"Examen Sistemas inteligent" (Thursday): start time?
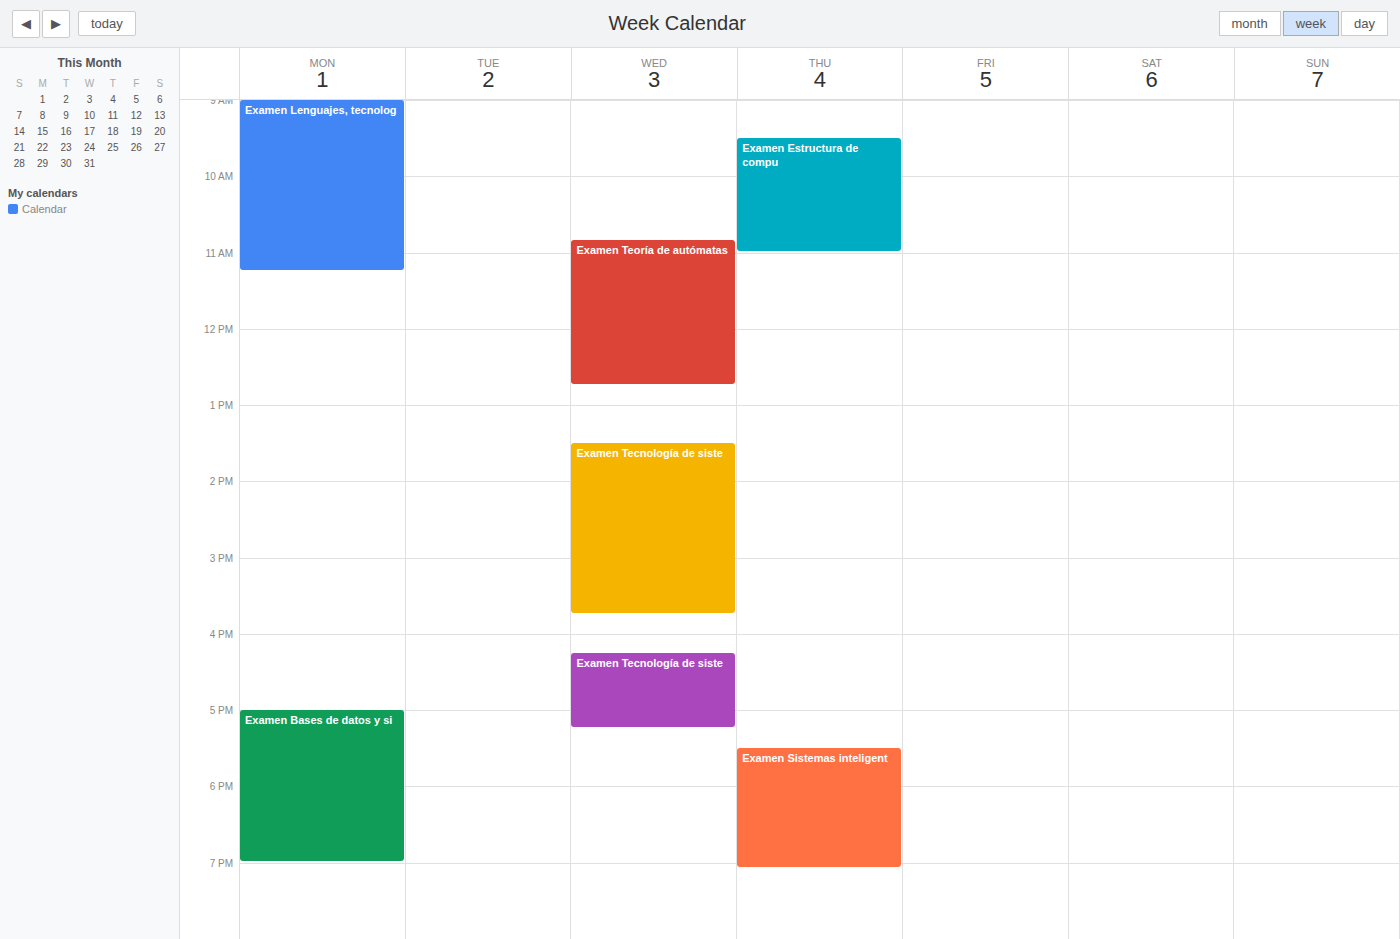
5:30 PM